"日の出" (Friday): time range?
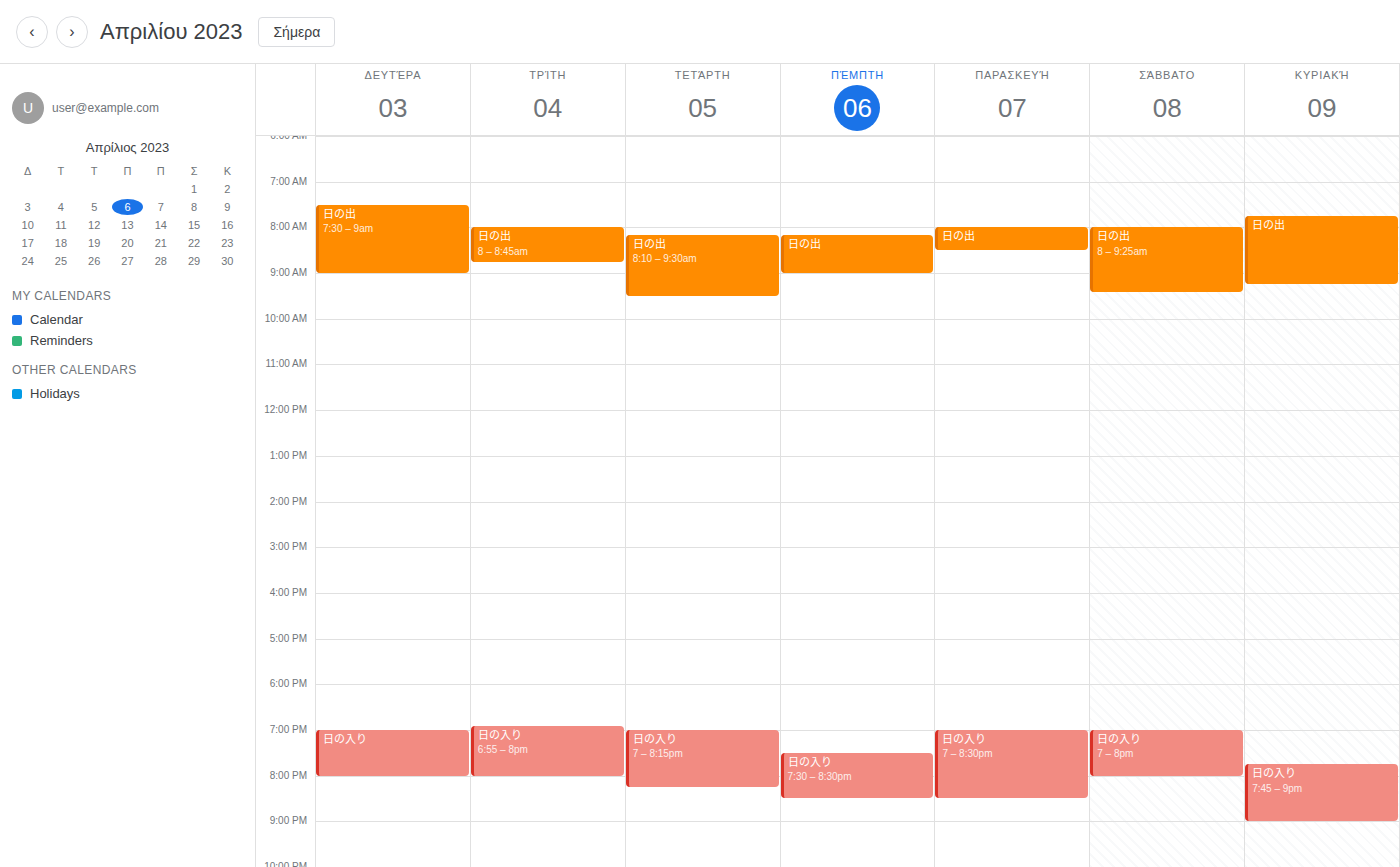
08:00 to 08:30